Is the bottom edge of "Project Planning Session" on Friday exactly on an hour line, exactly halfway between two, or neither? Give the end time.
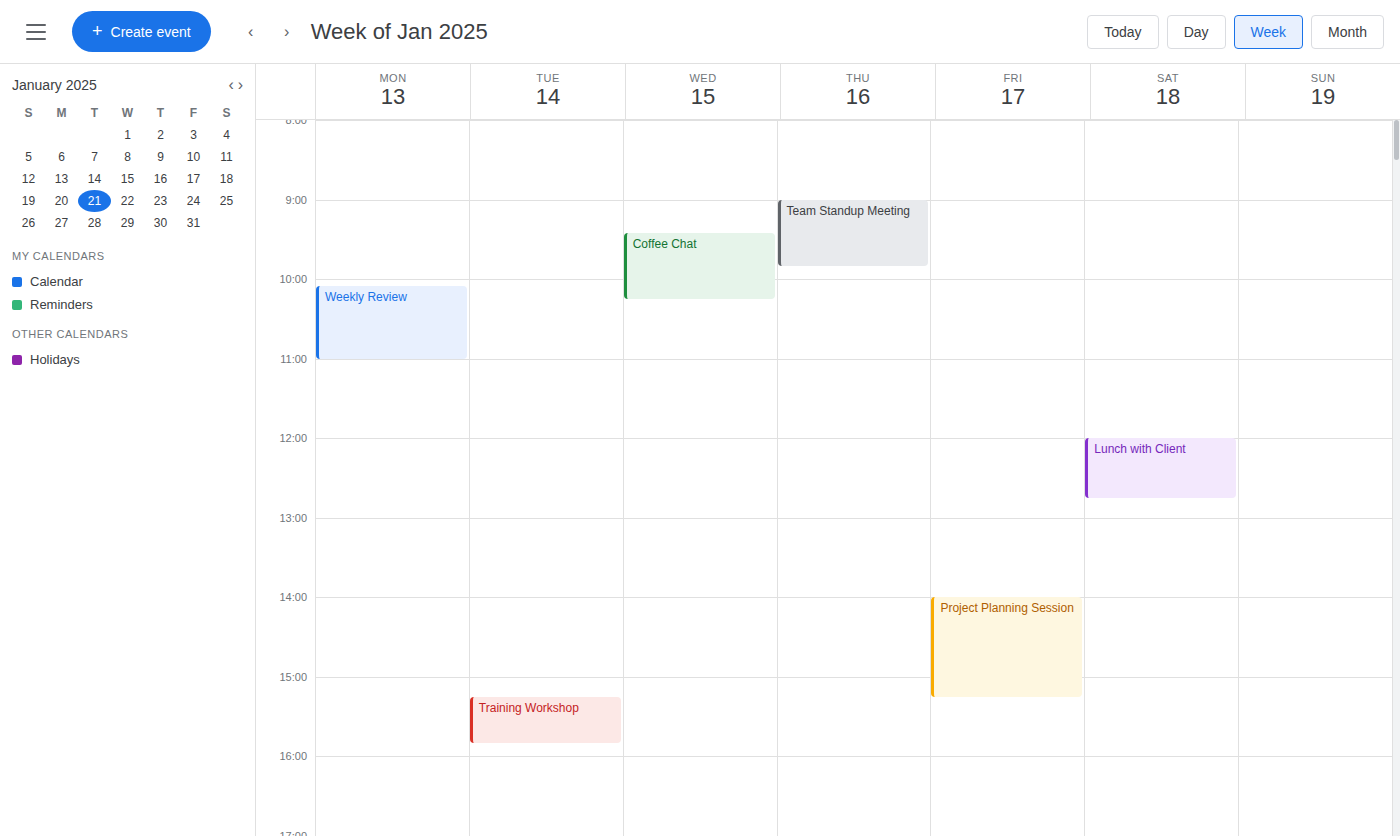
15:15 -- neither: a quarter of the way from the 15:00 line to the 16:00 line.